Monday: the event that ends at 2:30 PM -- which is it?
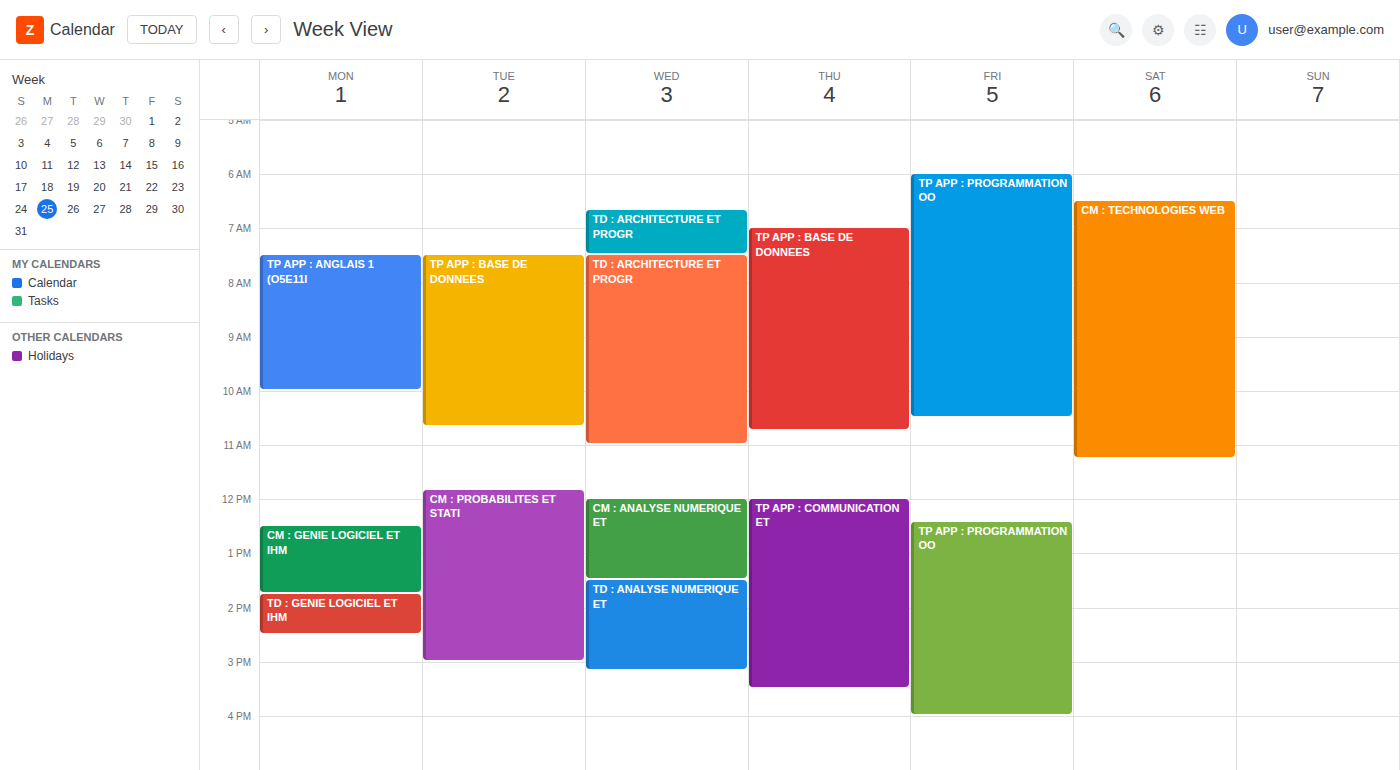
"TD : GENIE LOGICIEL ET IHM"